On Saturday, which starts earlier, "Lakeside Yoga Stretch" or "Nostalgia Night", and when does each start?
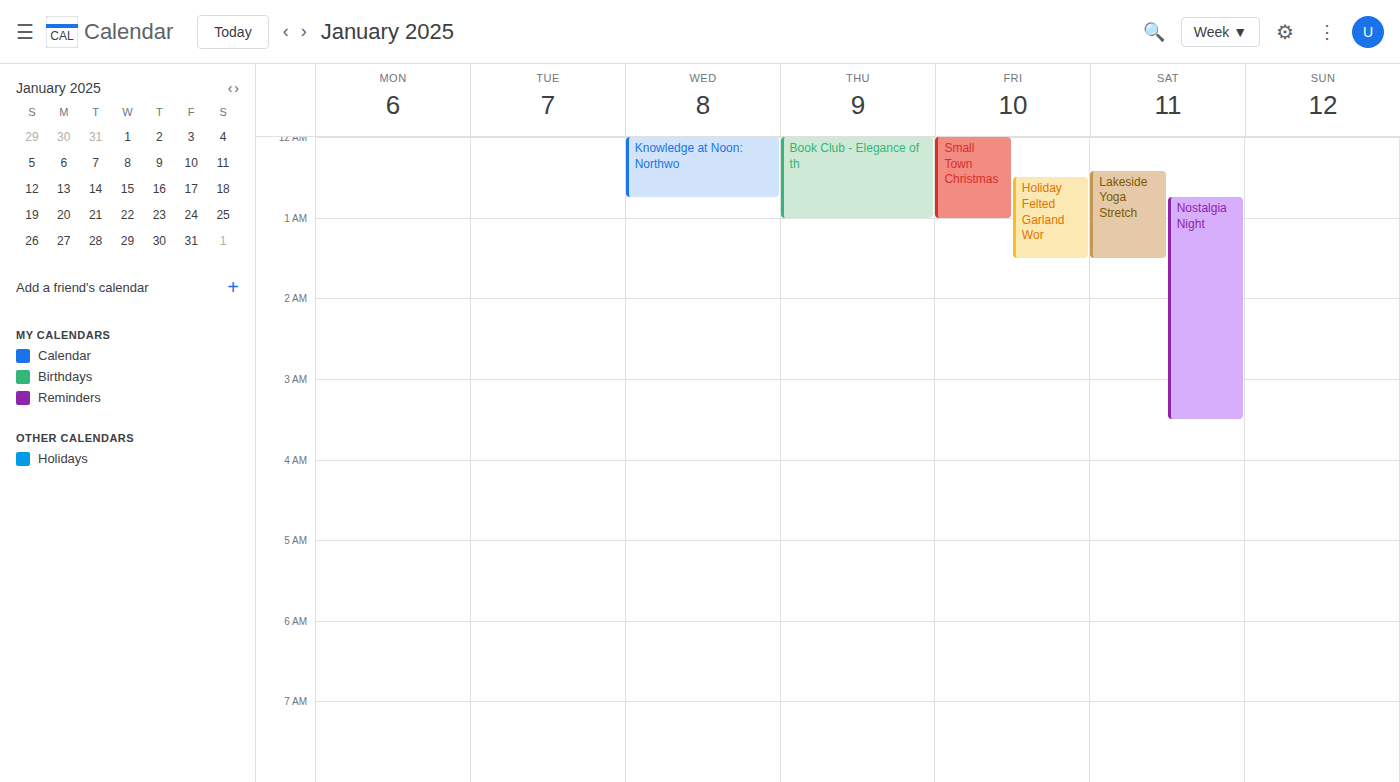
"Lakeside Yoga Stretch" 00:25; "Nostalgia Night" 00:45.